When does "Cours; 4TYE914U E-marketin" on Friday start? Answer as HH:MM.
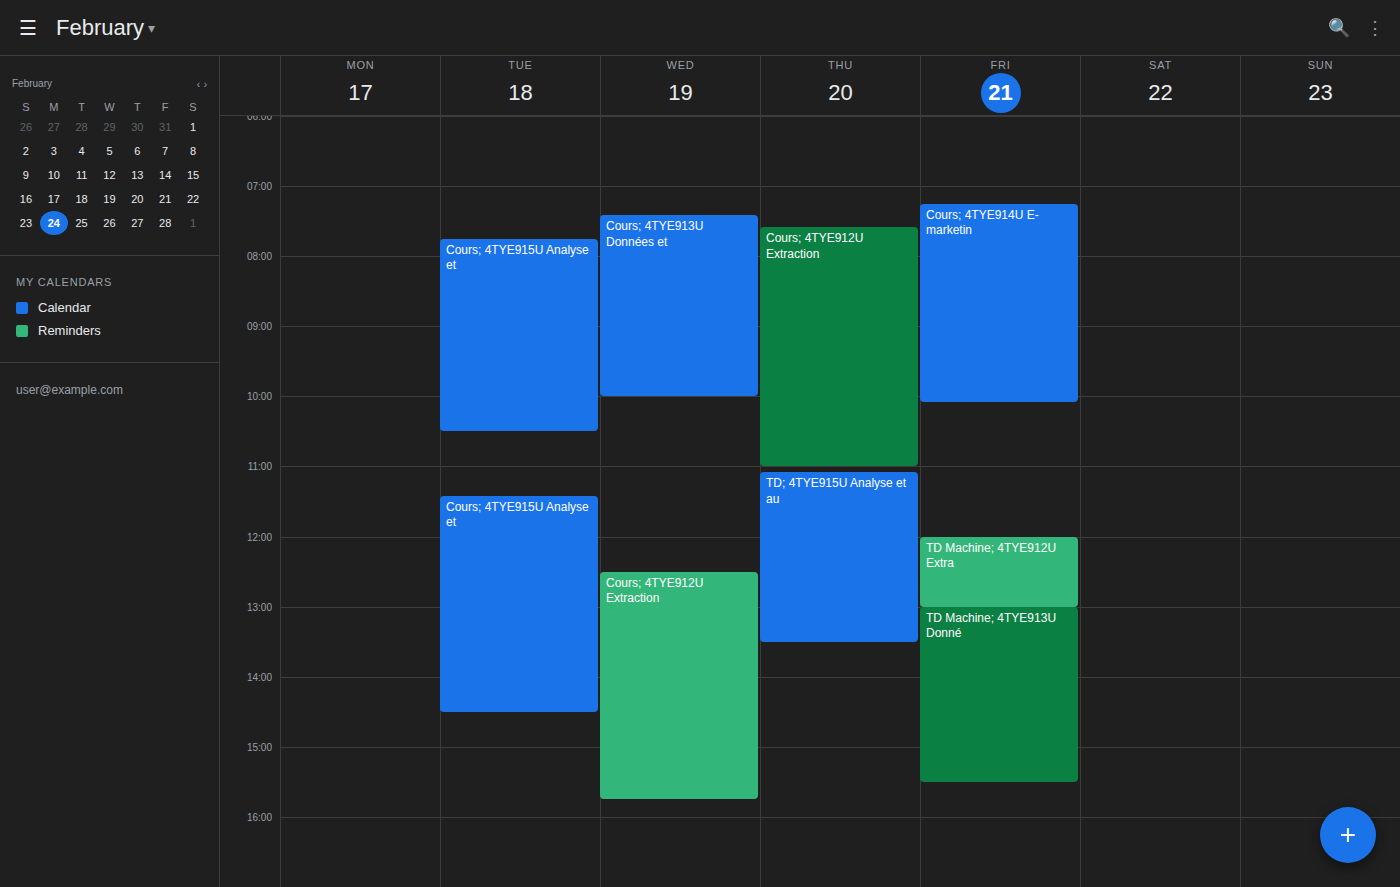
07:15